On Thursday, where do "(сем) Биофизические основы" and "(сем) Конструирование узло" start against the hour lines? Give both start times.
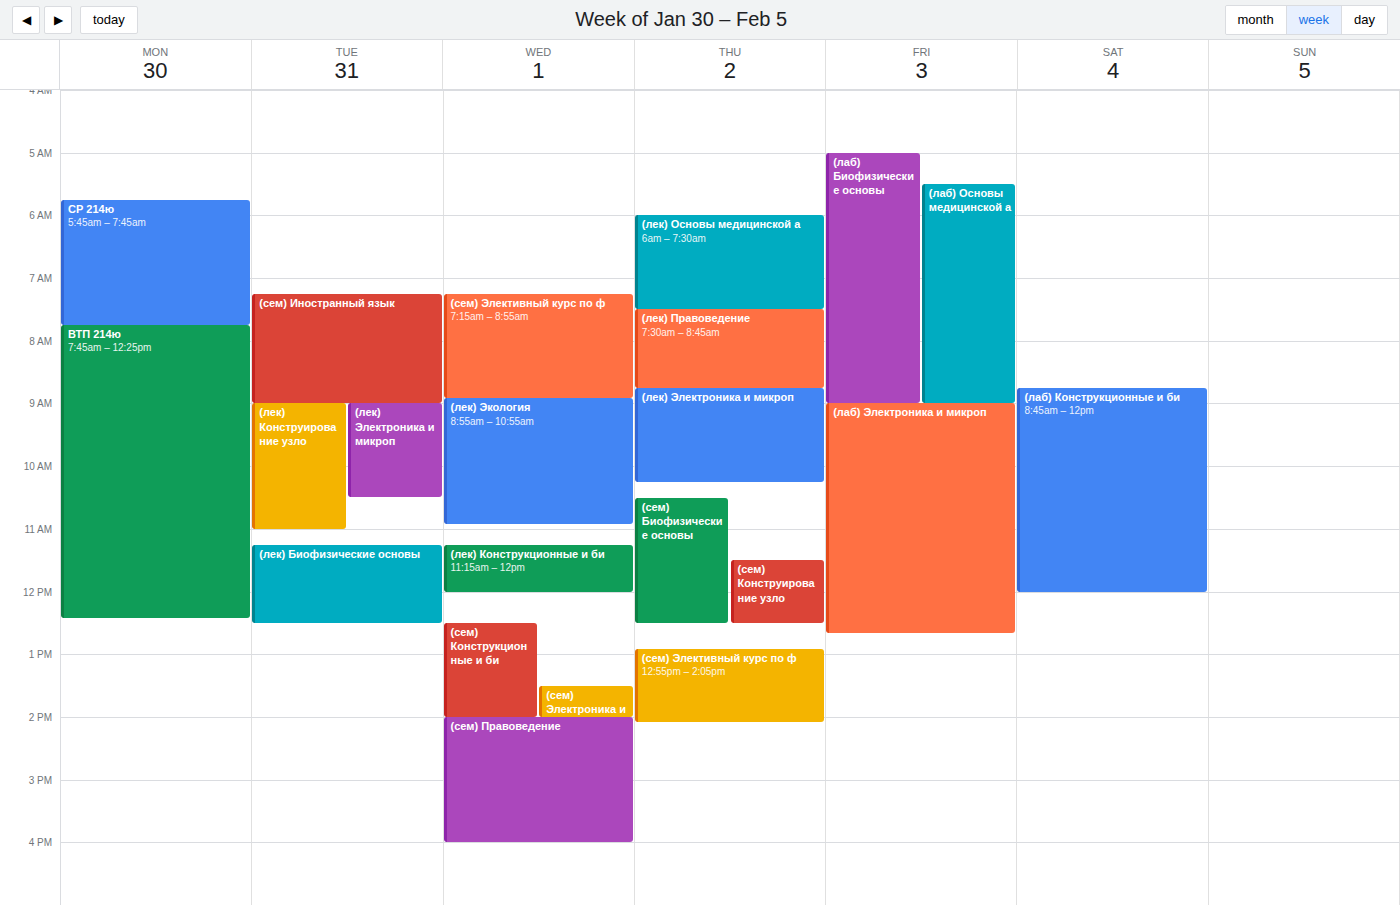
"(сем) Биофизические основы": 10:30 AM, halfway between the 10 AM and 11 AM lines. "(сем) Конструирование узло": 11:30 AM, halfway between the 11 AM and 12 PM lines.